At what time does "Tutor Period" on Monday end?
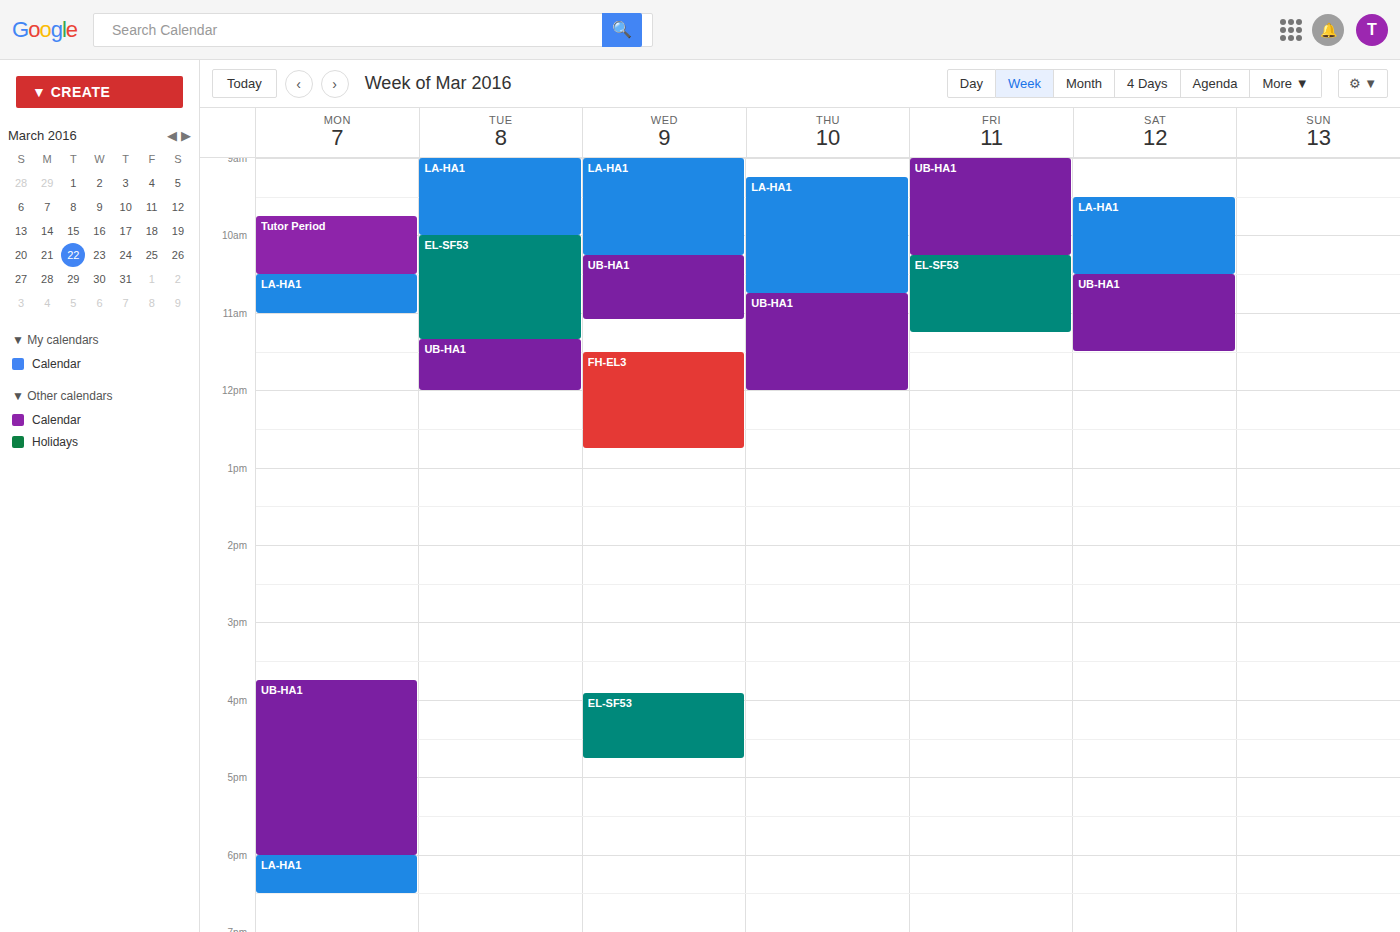
10:30 AM